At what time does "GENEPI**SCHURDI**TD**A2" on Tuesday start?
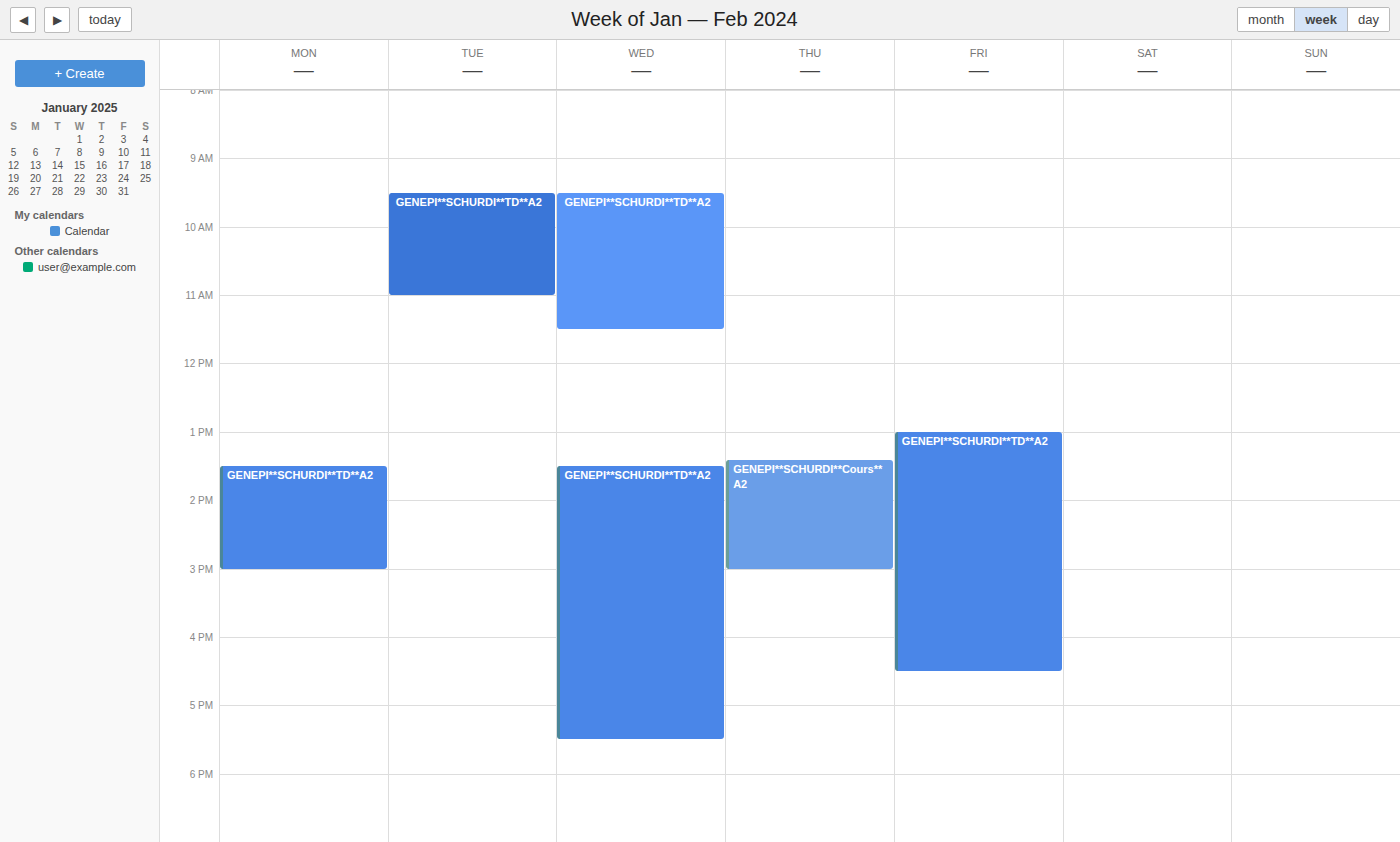
9:30 AM